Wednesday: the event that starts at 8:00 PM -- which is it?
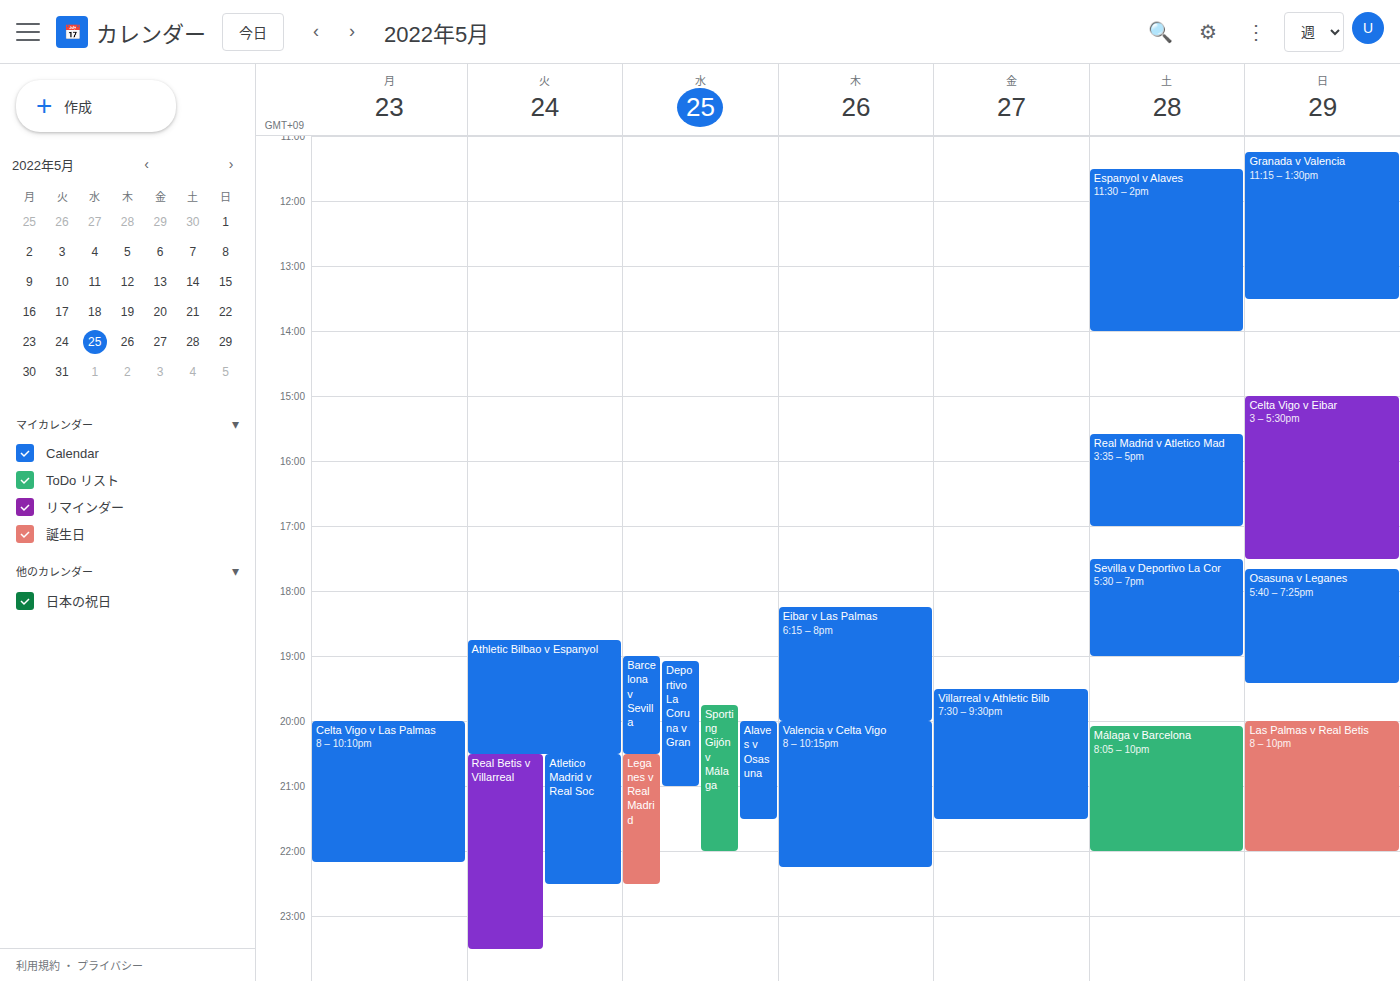
"Alaves v Osasuna"